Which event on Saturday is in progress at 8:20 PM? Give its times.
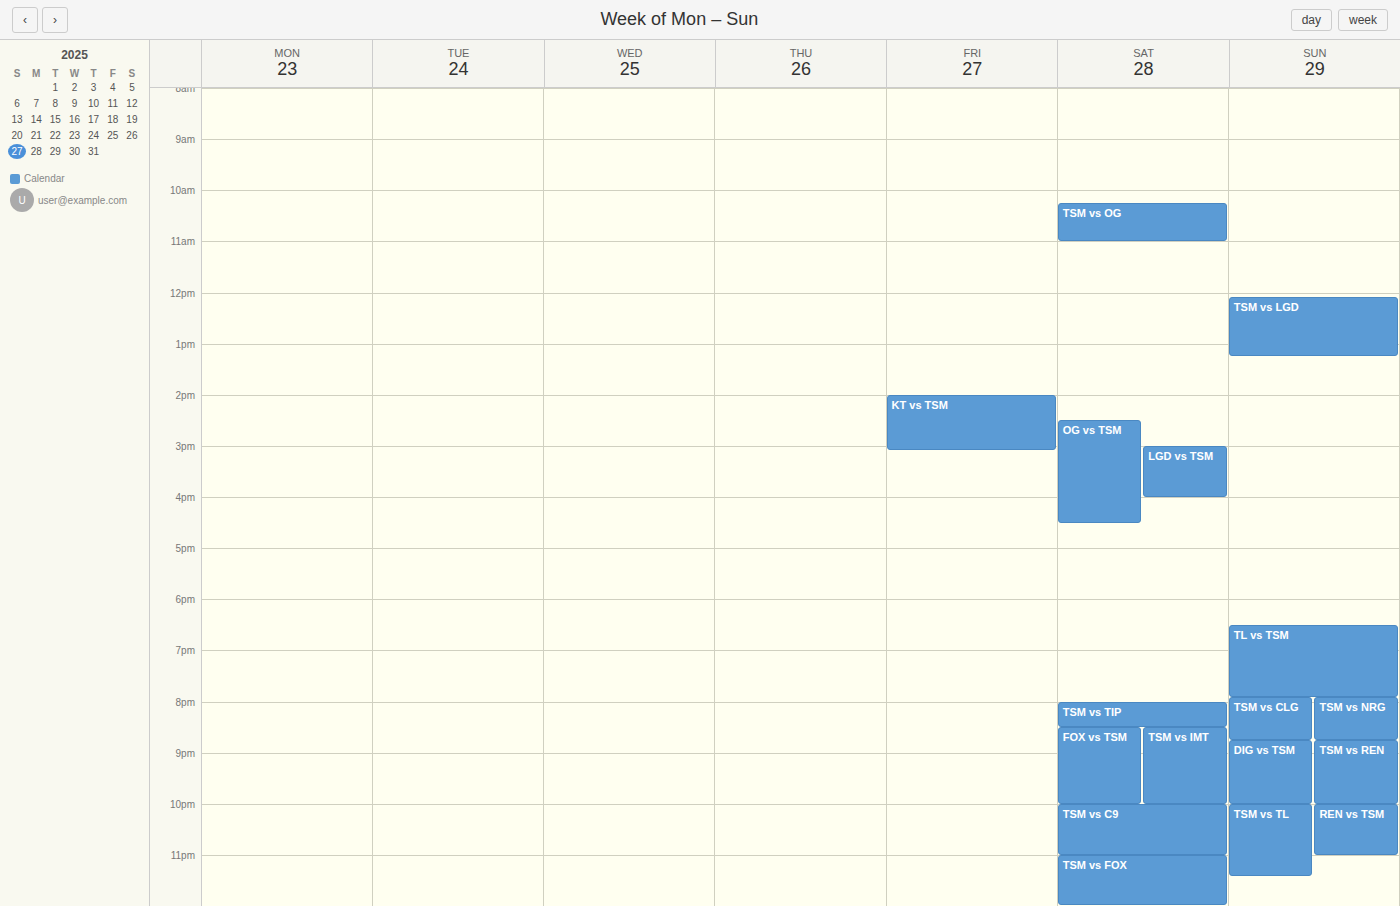
"TSM vs TIP", 8:00 PM to 8:30 PM